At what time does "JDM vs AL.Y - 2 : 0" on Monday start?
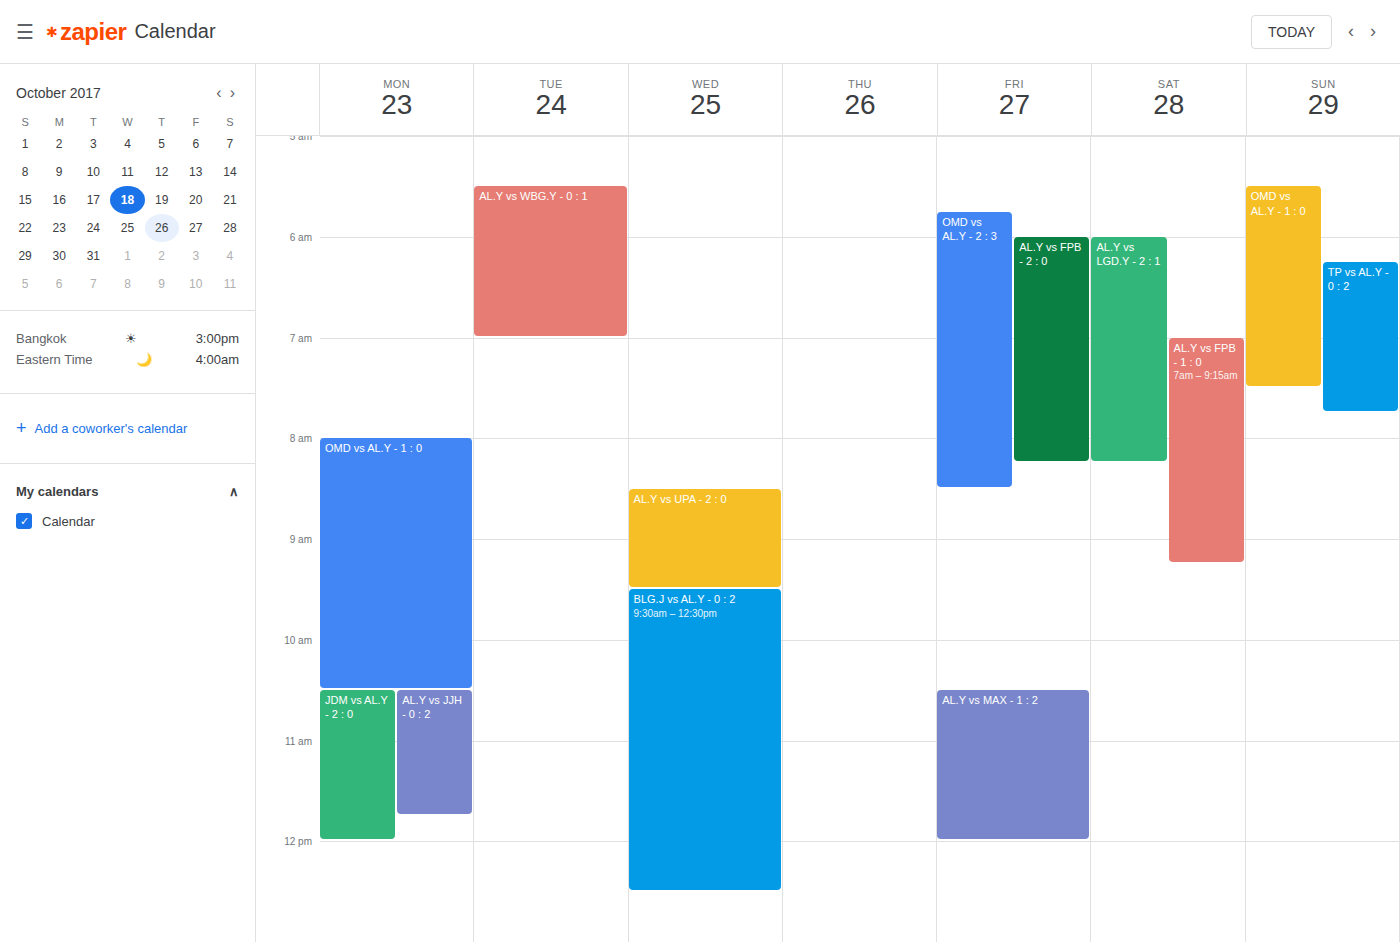
10:30